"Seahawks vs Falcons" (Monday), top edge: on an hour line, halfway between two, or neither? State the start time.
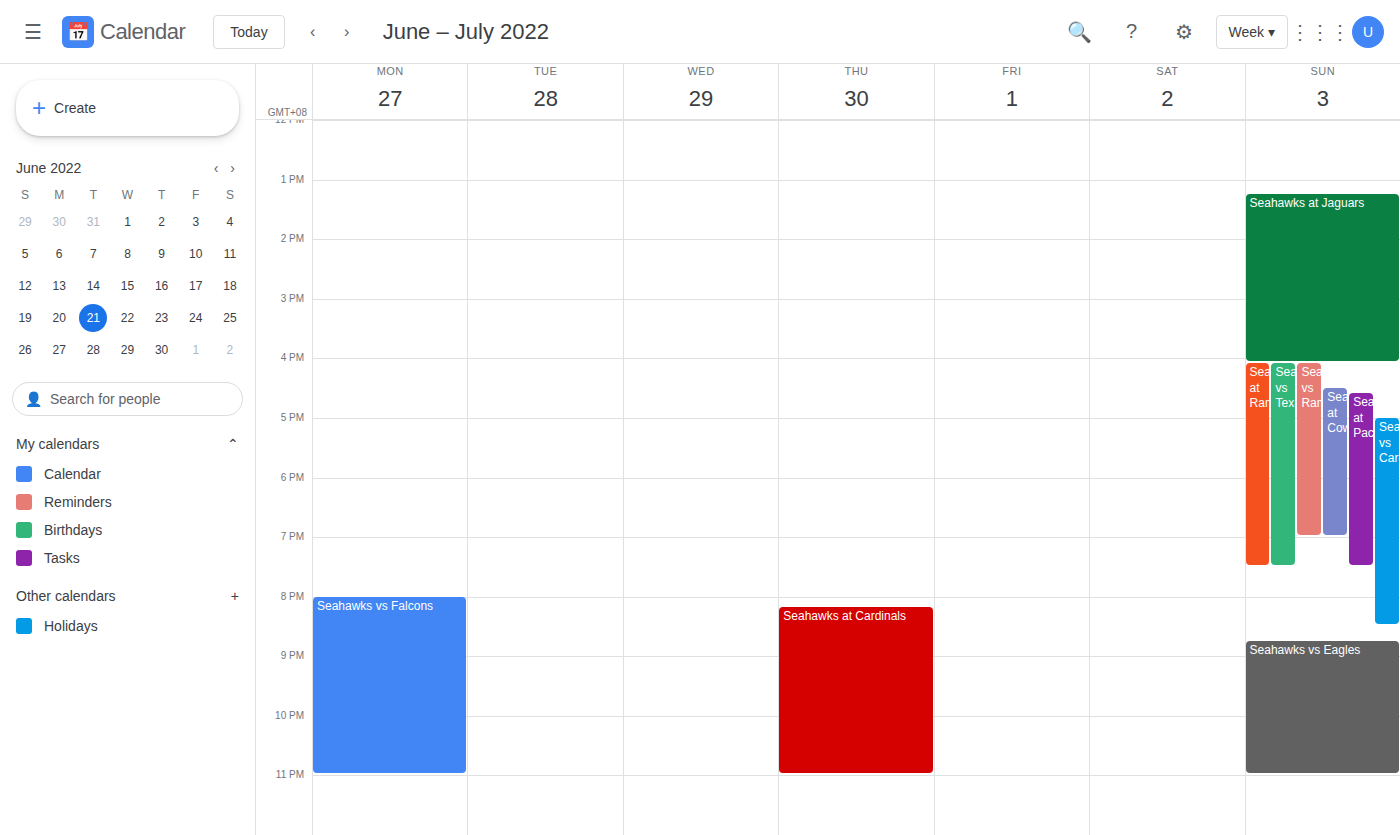
8:00 PM -- exactly on the 8 PM line.